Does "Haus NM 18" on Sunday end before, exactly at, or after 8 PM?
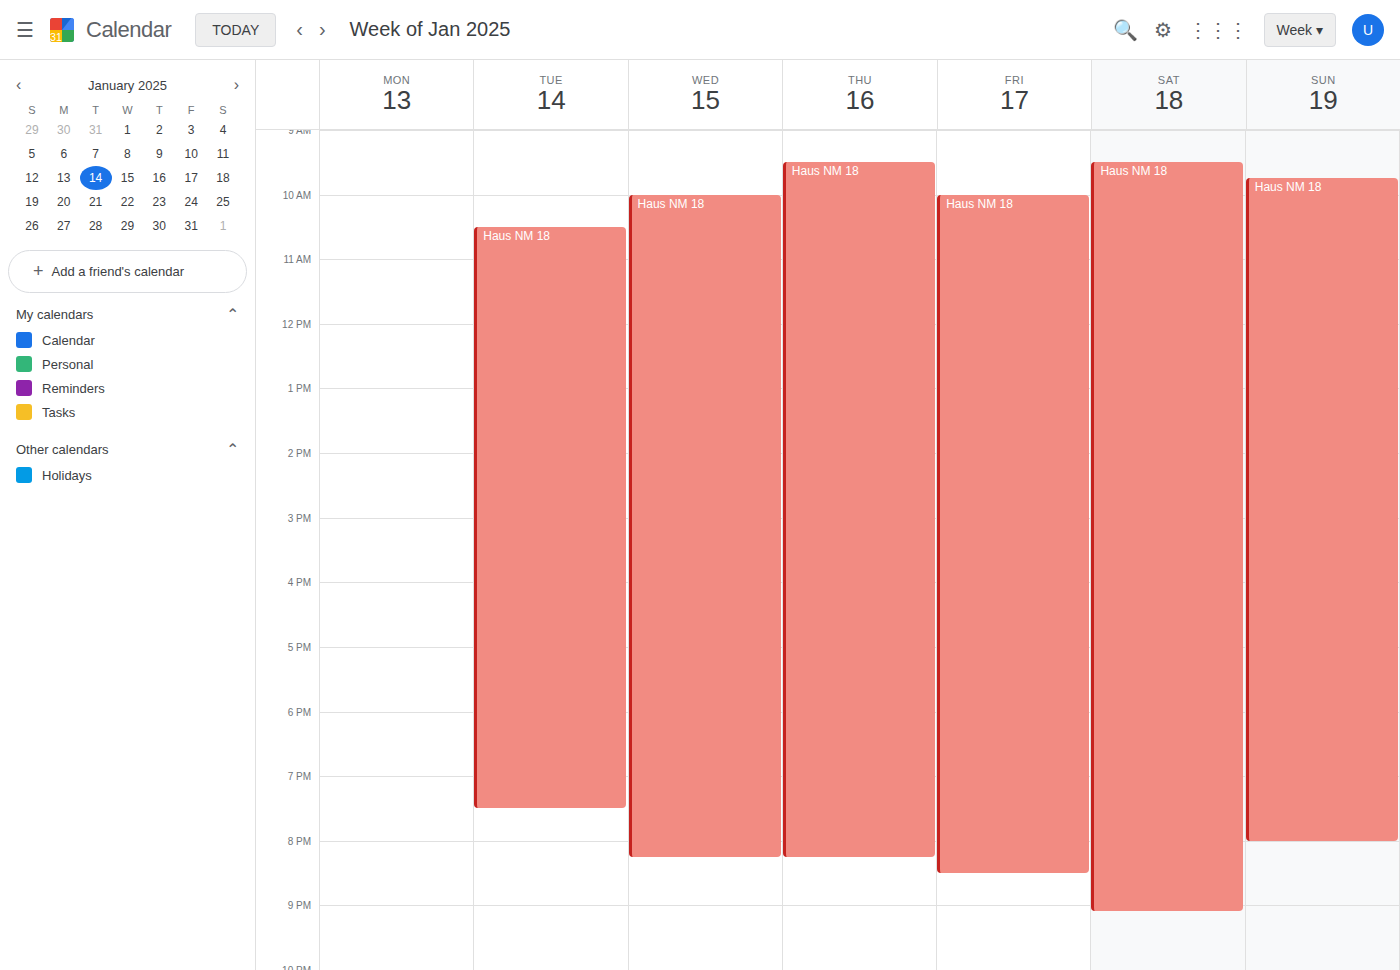
8:00 PM -- exactly at 8 PM, on the 8 PM line.